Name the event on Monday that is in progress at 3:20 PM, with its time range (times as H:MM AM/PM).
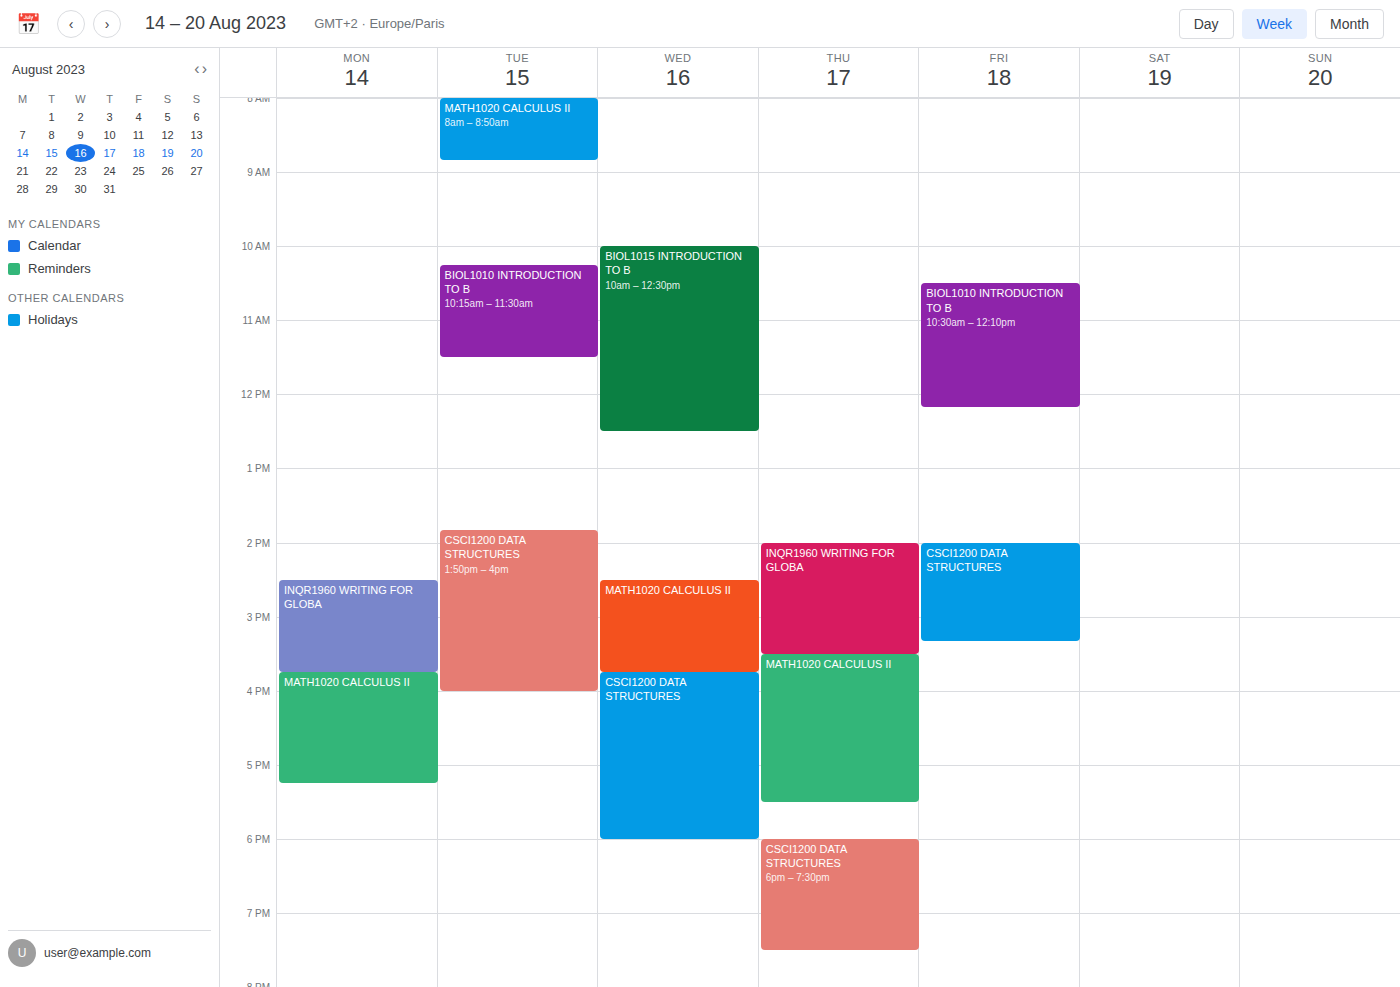
"INQR1960 WRITING FOR GLOBA", 2:30 PM to 3:45 PM